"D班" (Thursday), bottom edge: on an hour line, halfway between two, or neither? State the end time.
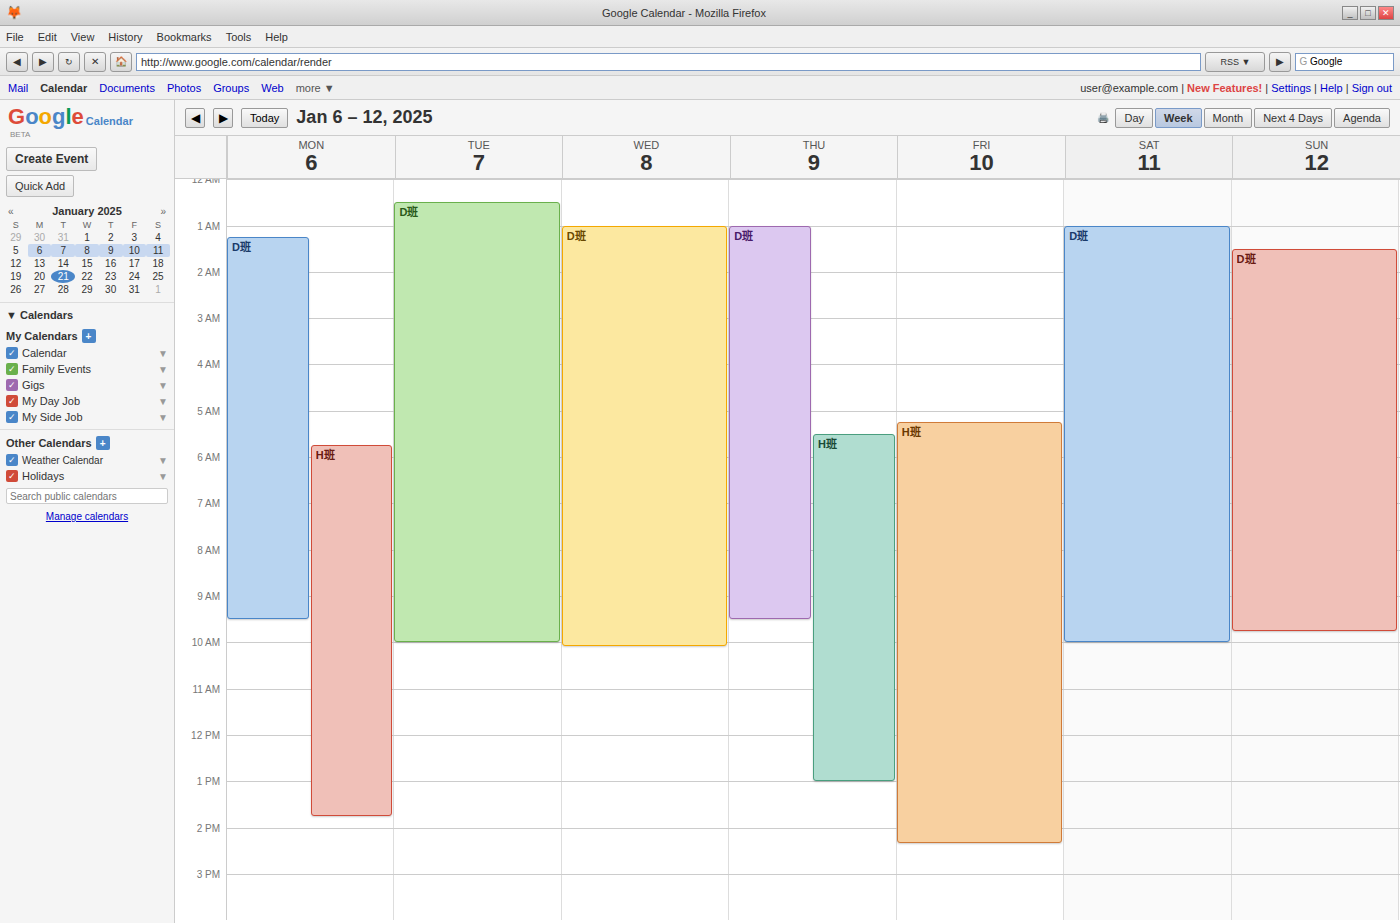
9:30 AM -- halfway between the 9 AM and 10 AM lines.